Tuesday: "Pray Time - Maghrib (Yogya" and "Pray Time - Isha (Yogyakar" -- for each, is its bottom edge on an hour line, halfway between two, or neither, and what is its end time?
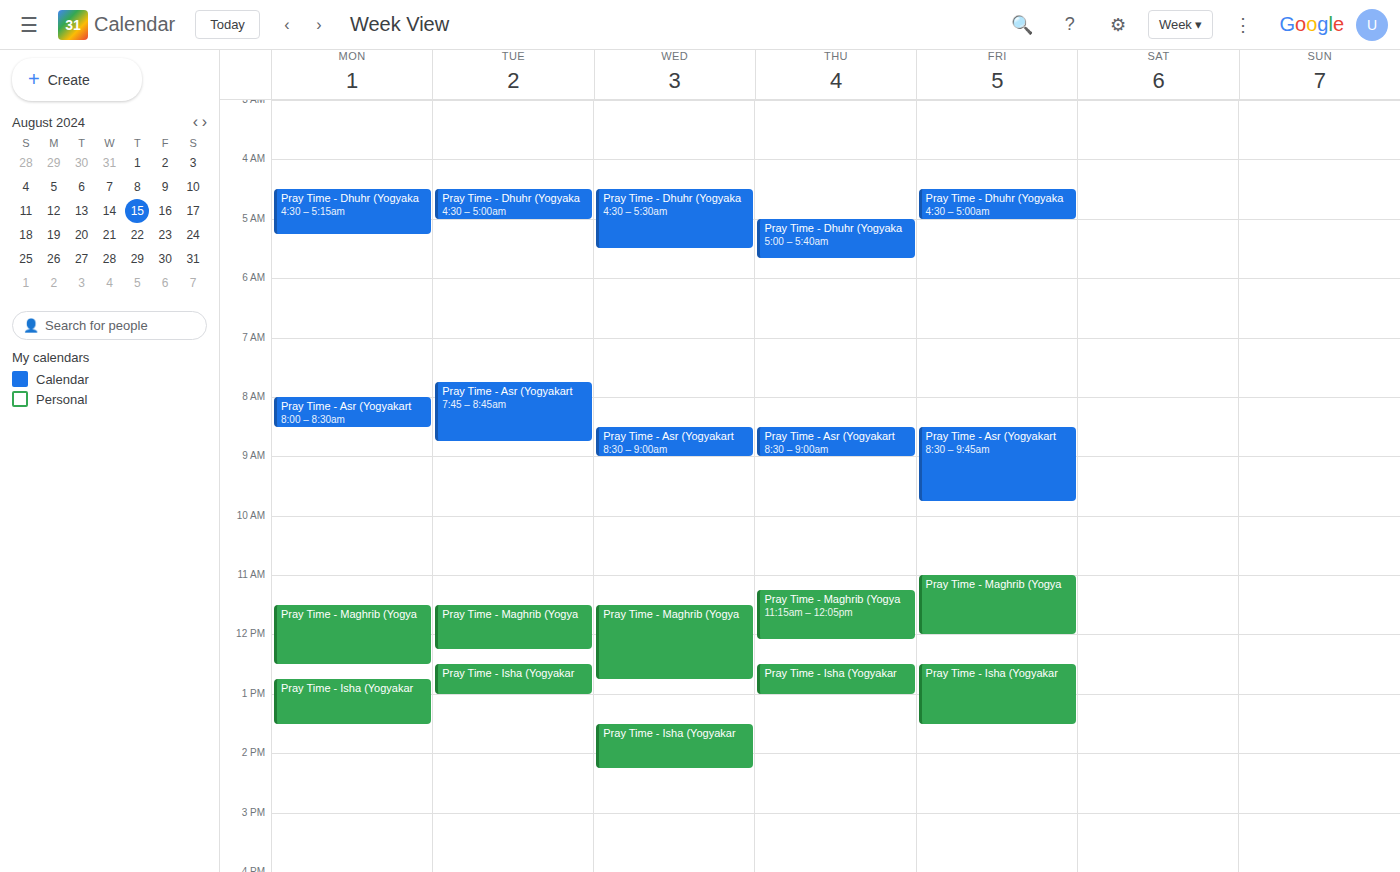
"Pray Time - Maghrib (Yogya": 12:15, neither: a quarter of the way from the 12:00 line to the 13:00 line. "Pray Time - Isha (Yogyakar": 13:00, exactly on the 13:00 line.